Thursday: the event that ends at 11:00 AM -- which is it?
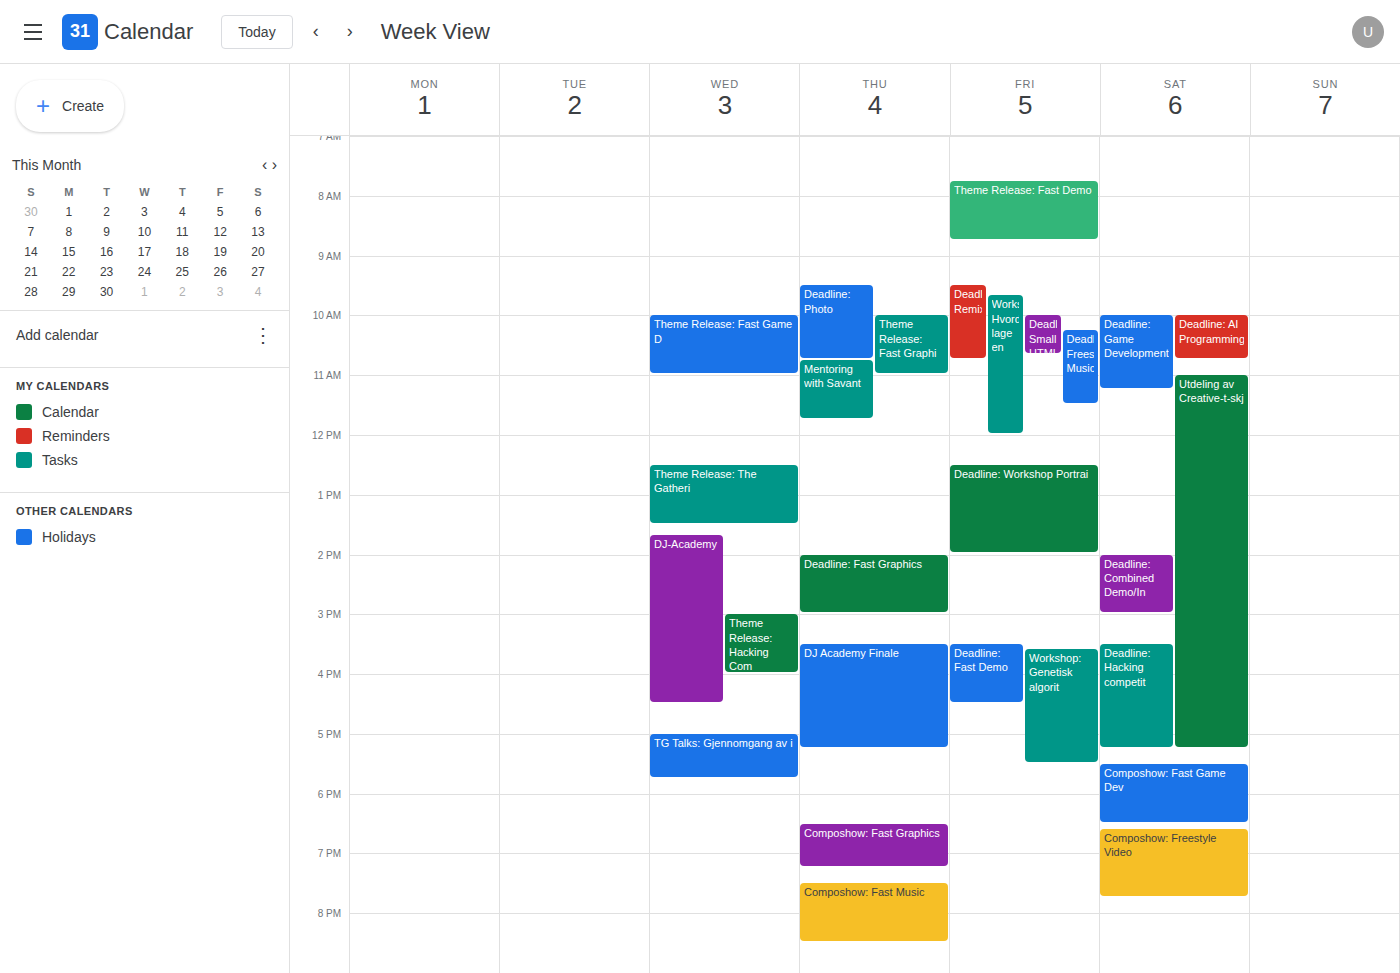
"Theme Release: Fast Graphi"